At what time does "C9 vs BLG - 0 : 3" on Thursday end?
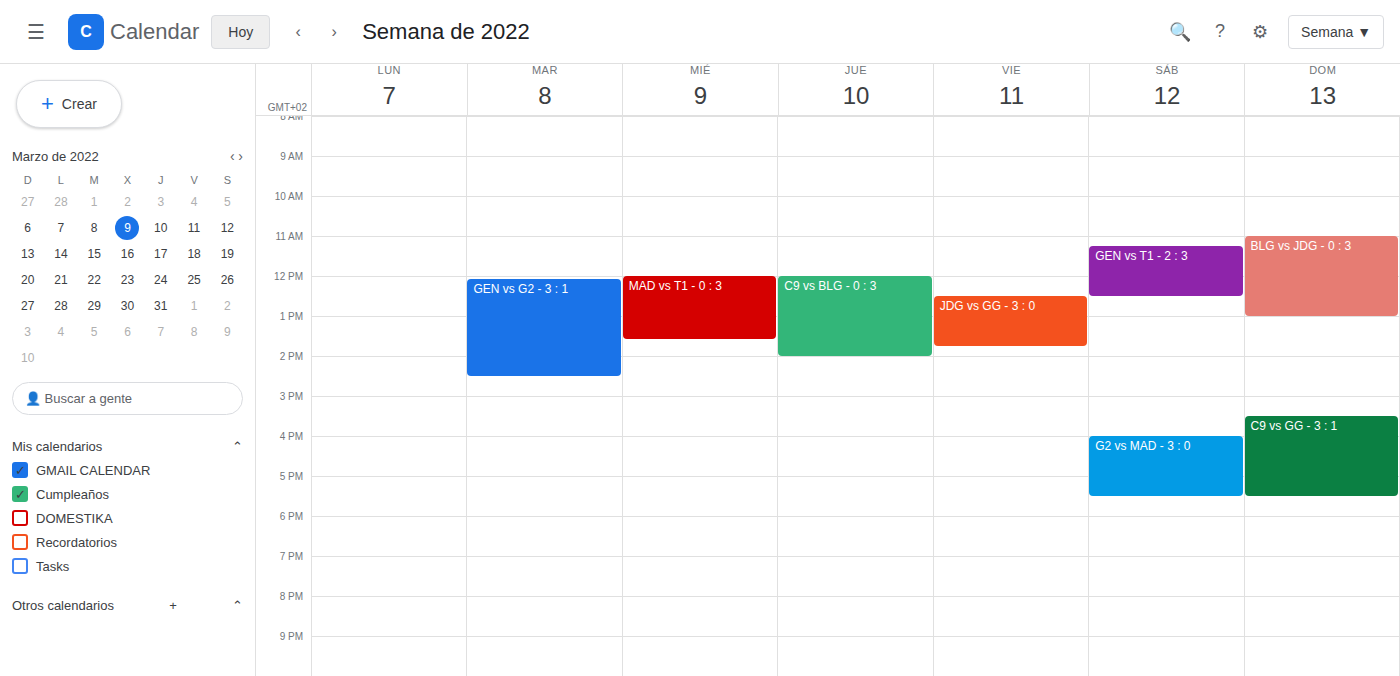
14:00